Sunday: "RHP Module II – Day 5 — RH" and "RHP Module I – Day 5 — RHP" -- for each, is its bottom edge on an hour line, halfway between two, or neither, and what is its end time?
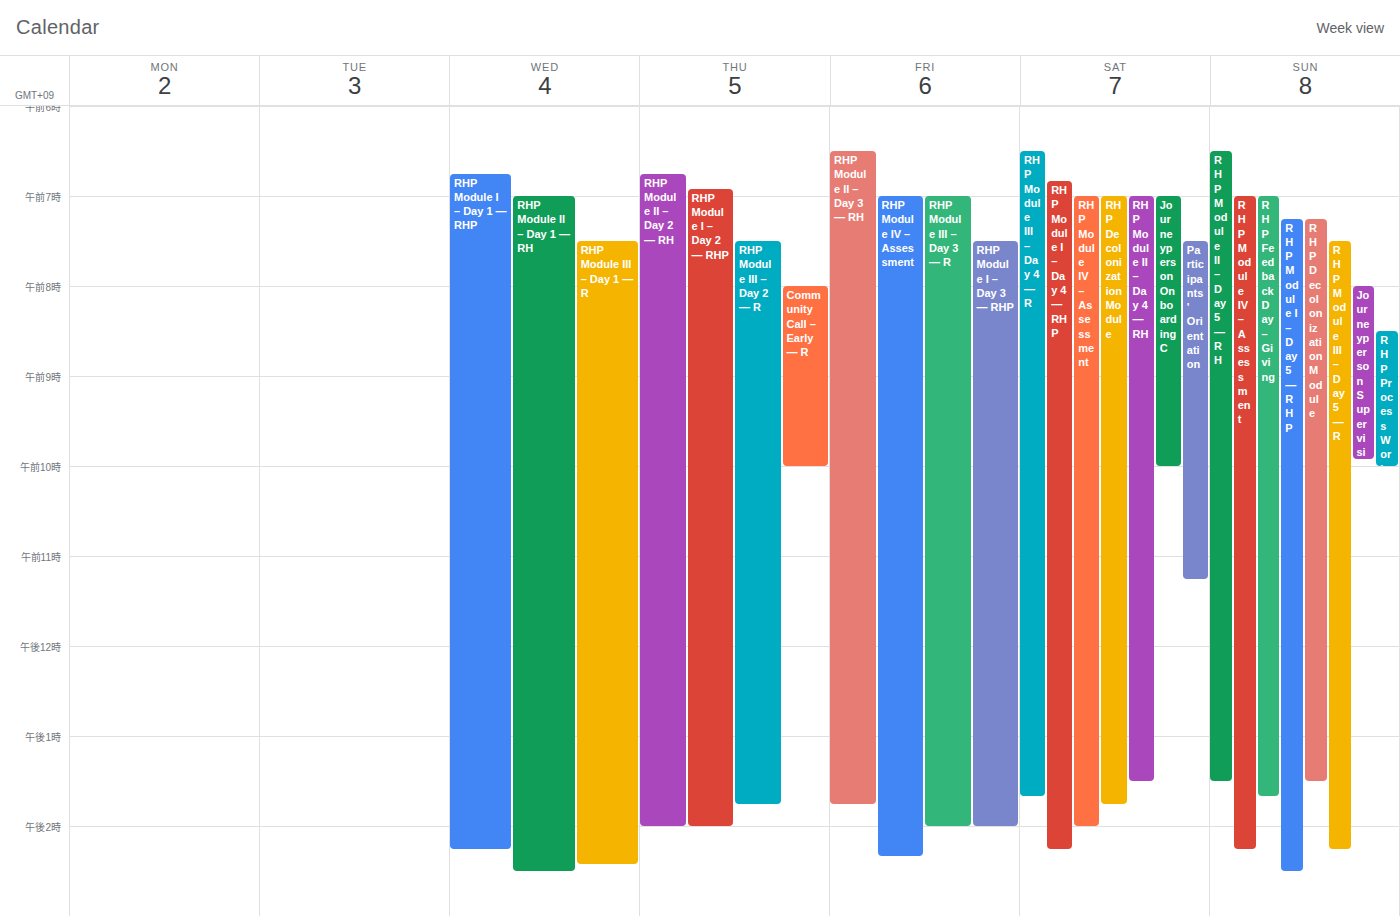
"RHP Module II – Day 5 — RH": 1:30 PM, halfway between the 1 PM and 2 PM lines. "RHP Module I – Day 5 — RHP": 2:30 PM, halfway between the 2 PM and 3 PM lines.